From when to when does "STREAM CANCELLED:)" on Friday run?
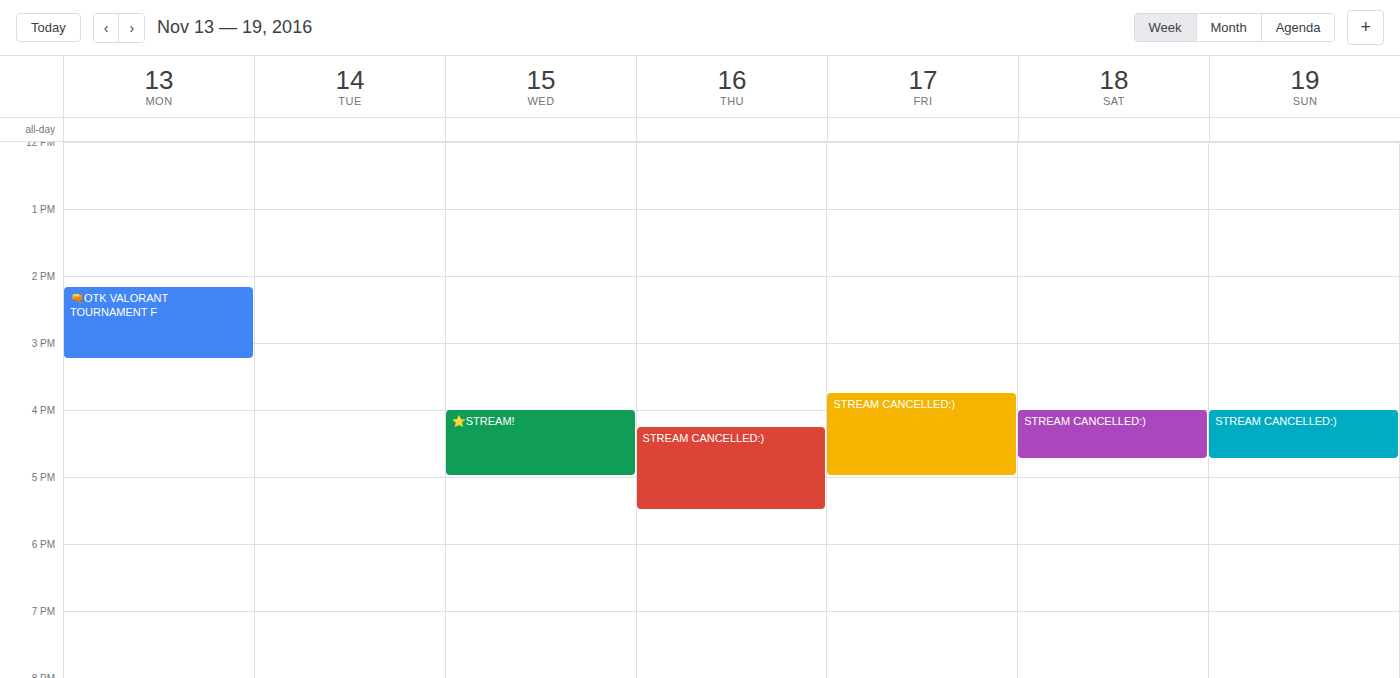
15:45 to 17:00